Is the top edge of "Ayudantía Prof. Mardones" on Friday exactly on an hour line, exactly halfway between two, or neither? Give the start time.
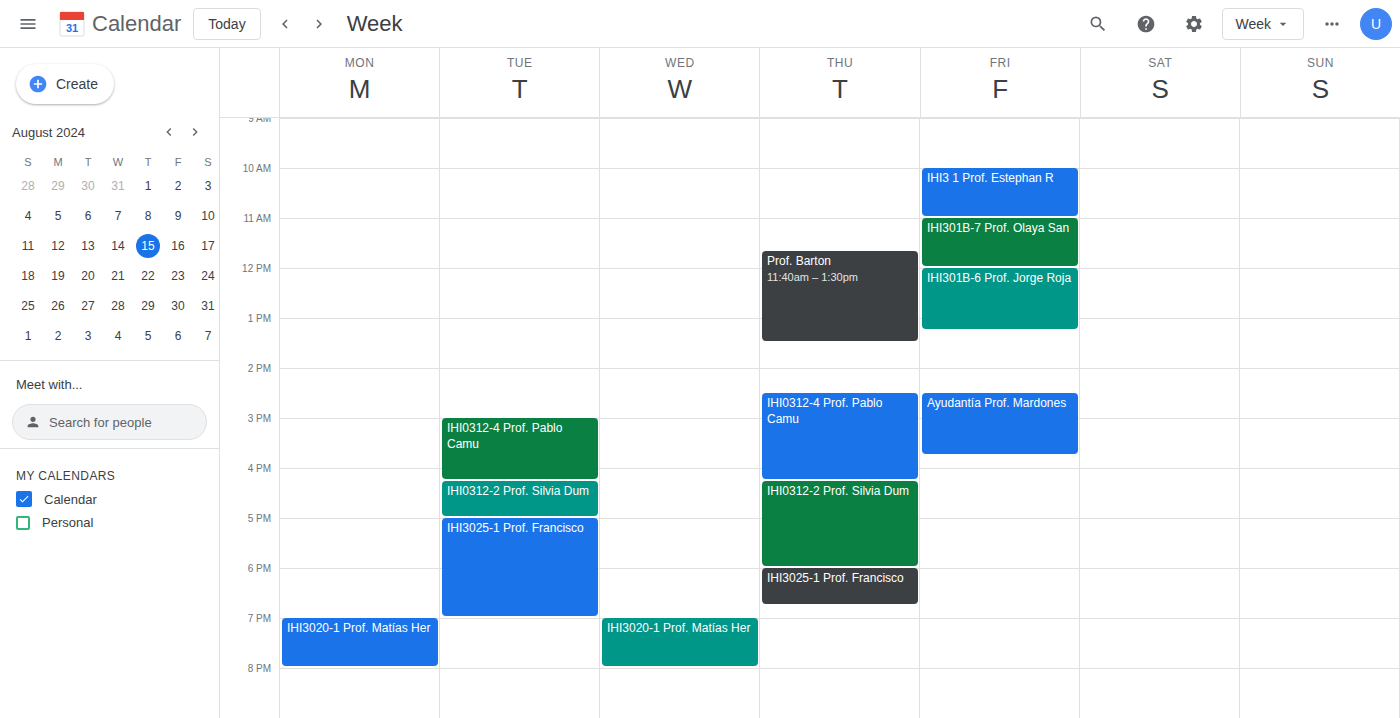
2:30 PM -- halfway between the 2 PM and 3 PM lines.